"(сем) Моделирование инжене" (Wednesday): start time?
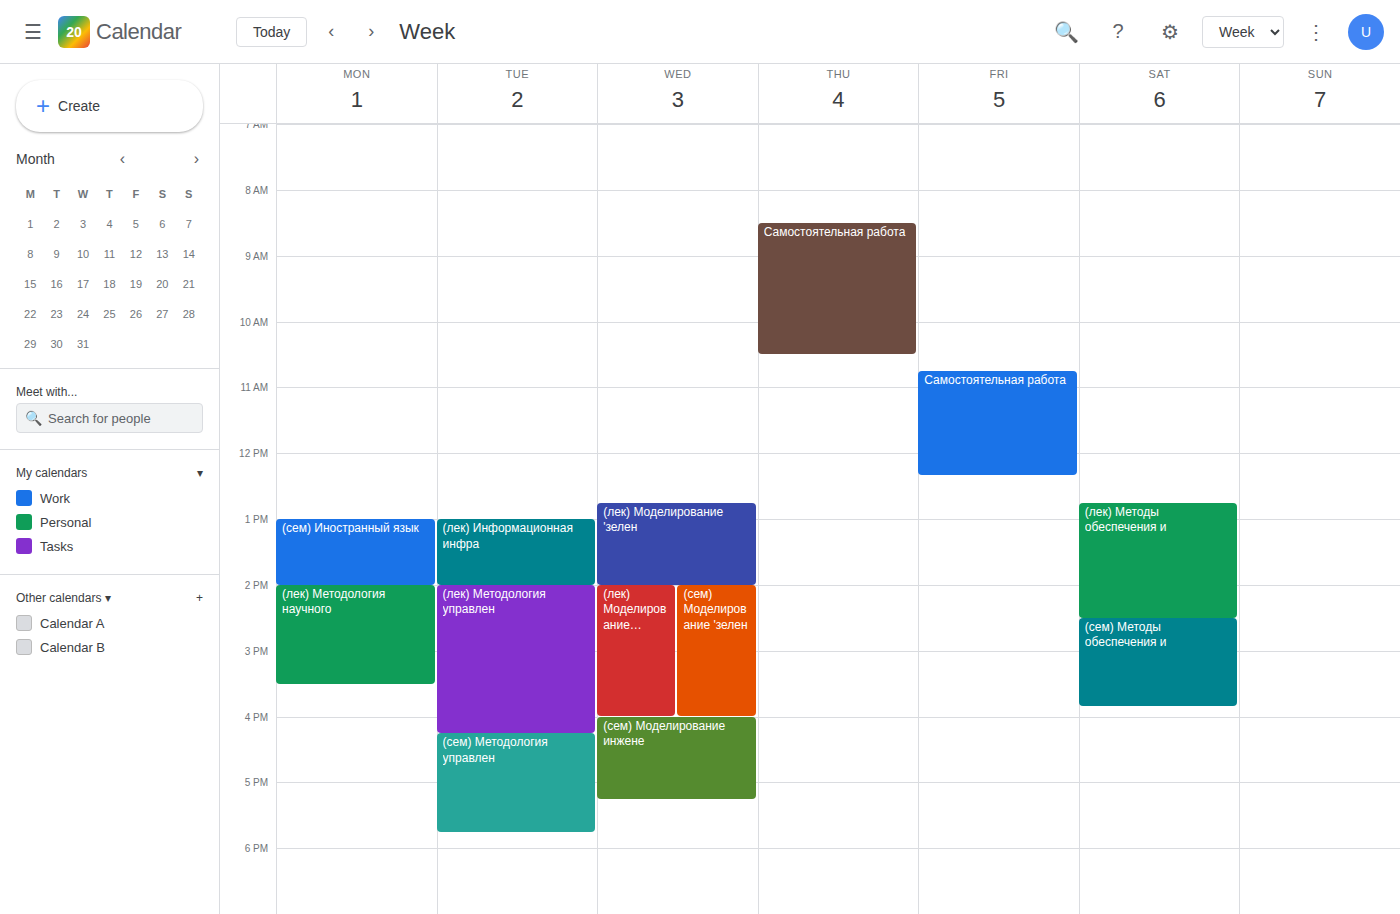
4:00 PM